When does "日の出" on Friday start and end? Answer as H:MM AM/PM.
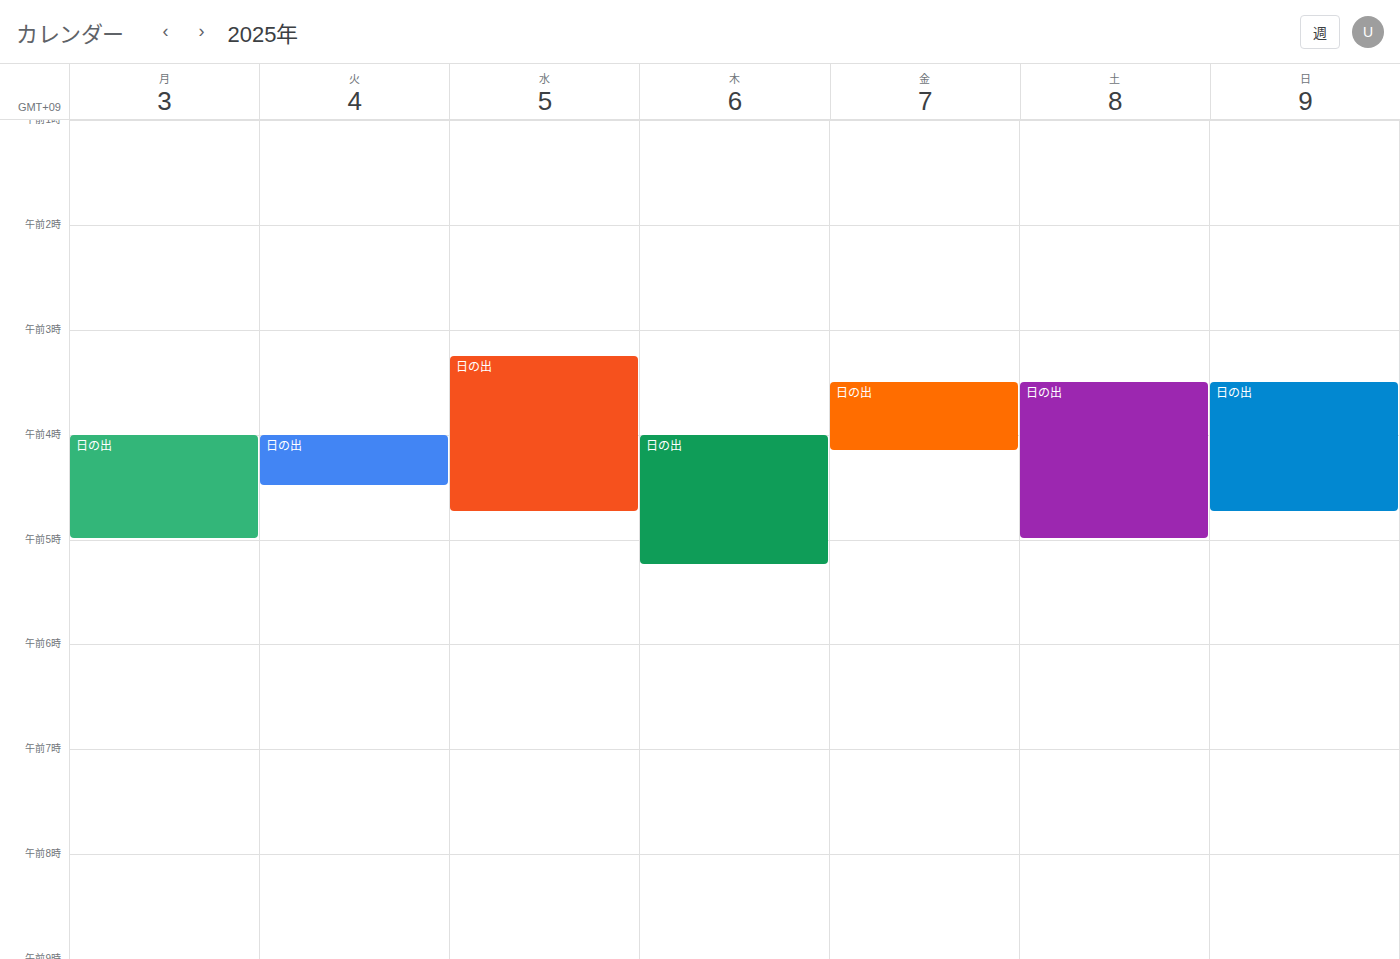
3:30 AM to 4:10 AM